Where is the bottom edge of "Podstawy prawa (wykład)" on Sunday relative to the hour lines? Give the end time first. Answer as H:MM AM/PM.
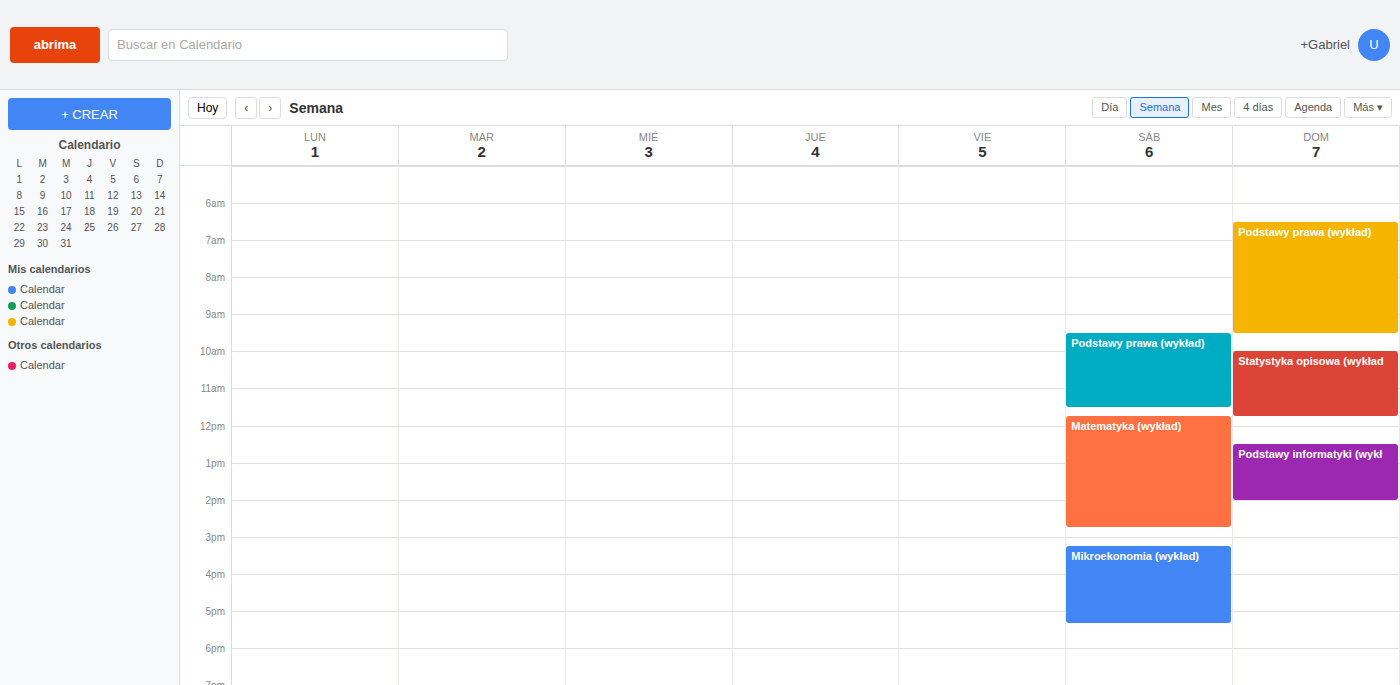
9:30 AM -- halfway between the 9 AM and 10 AM lines.